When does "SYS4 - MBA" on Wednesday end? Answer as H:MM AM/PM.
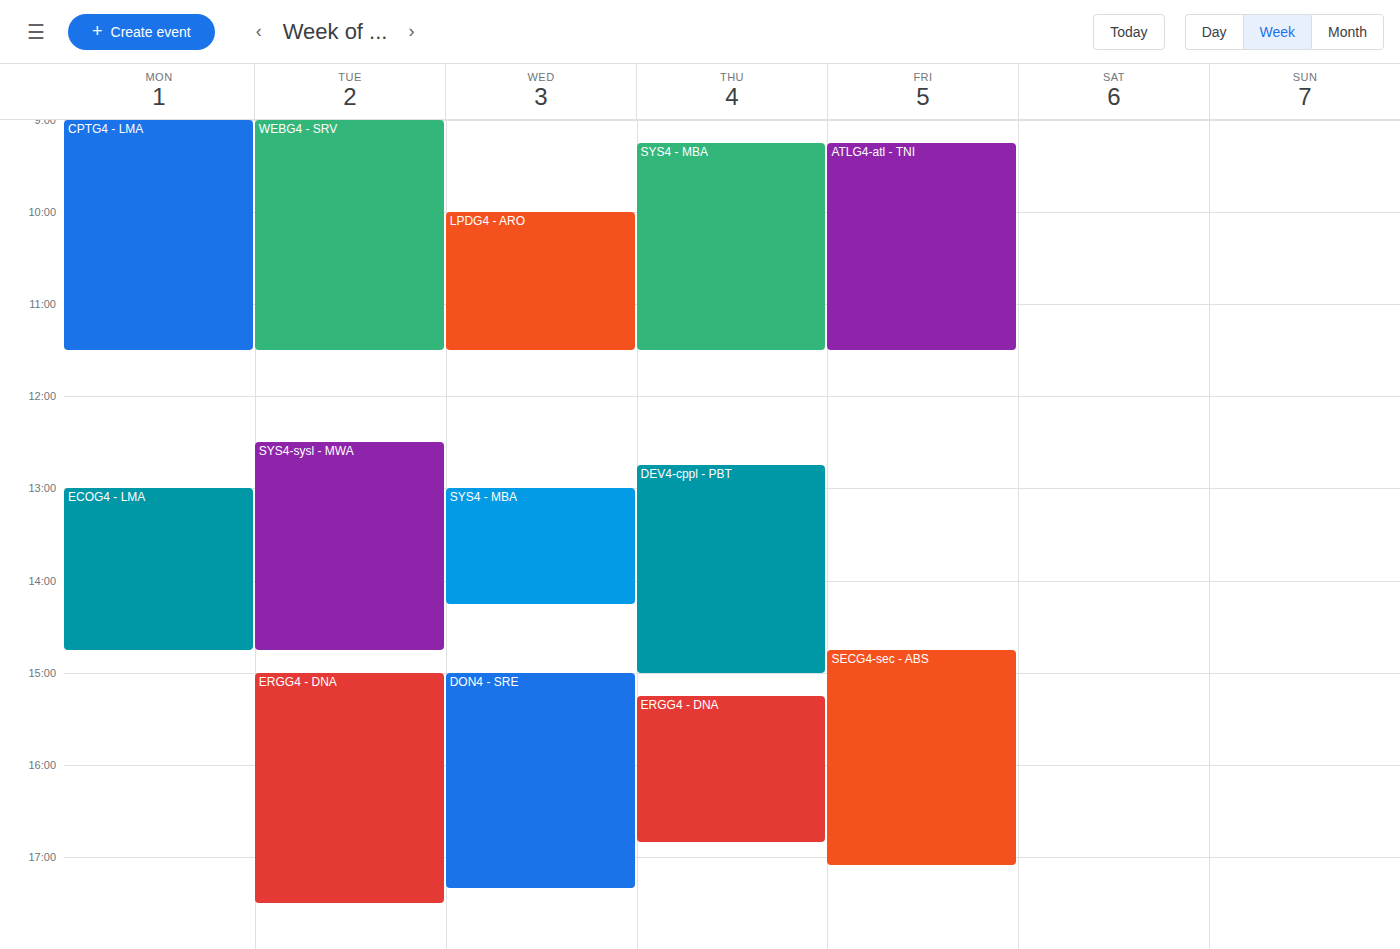
2:15 PM